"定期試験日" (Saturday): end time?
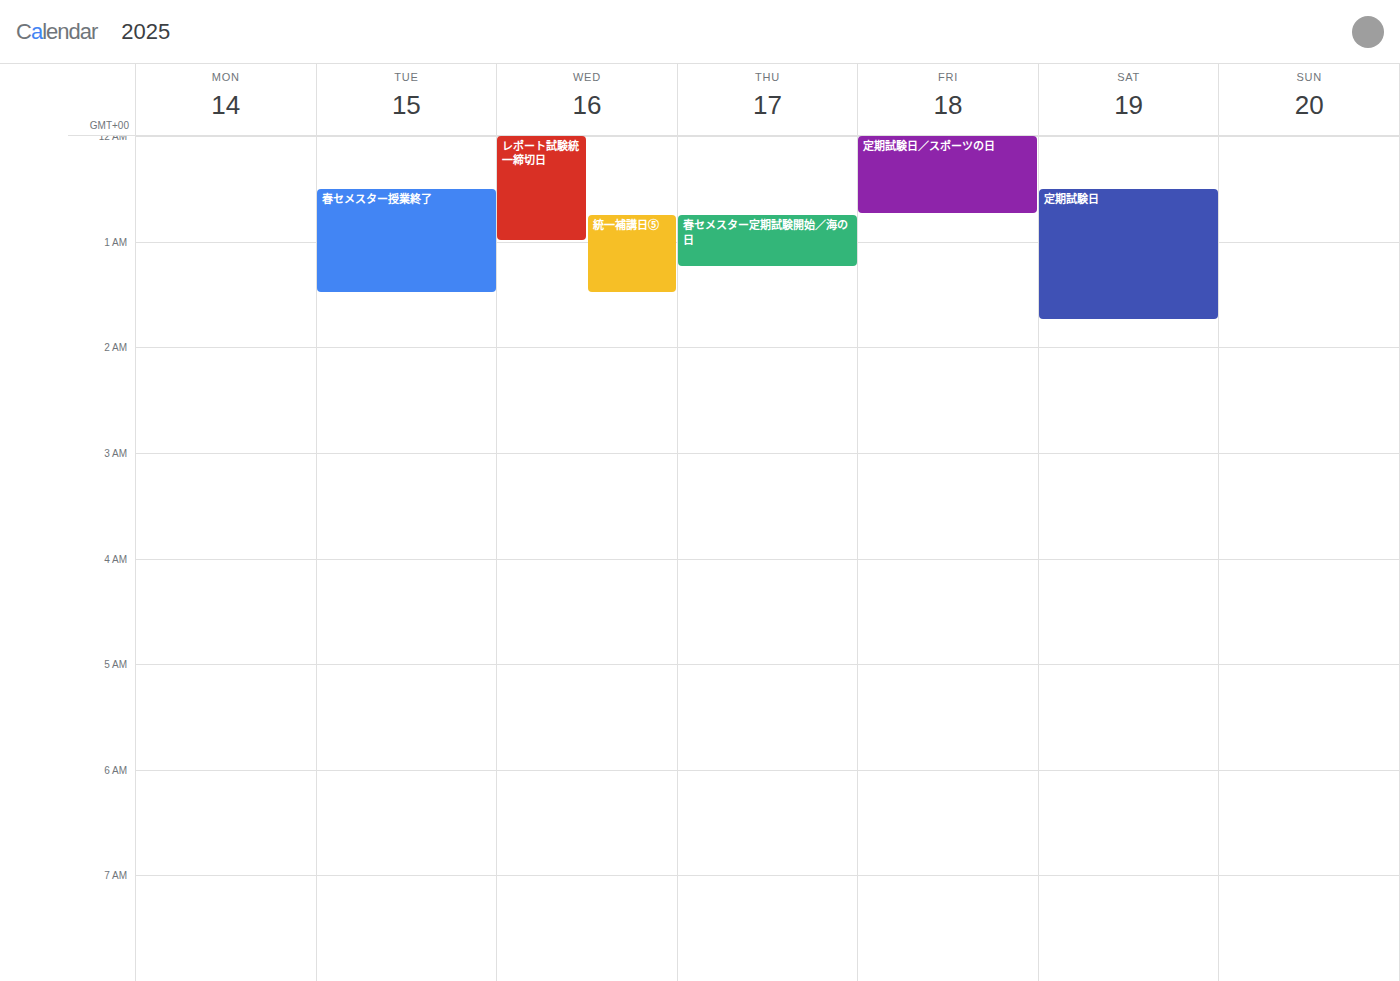
1:45 AM